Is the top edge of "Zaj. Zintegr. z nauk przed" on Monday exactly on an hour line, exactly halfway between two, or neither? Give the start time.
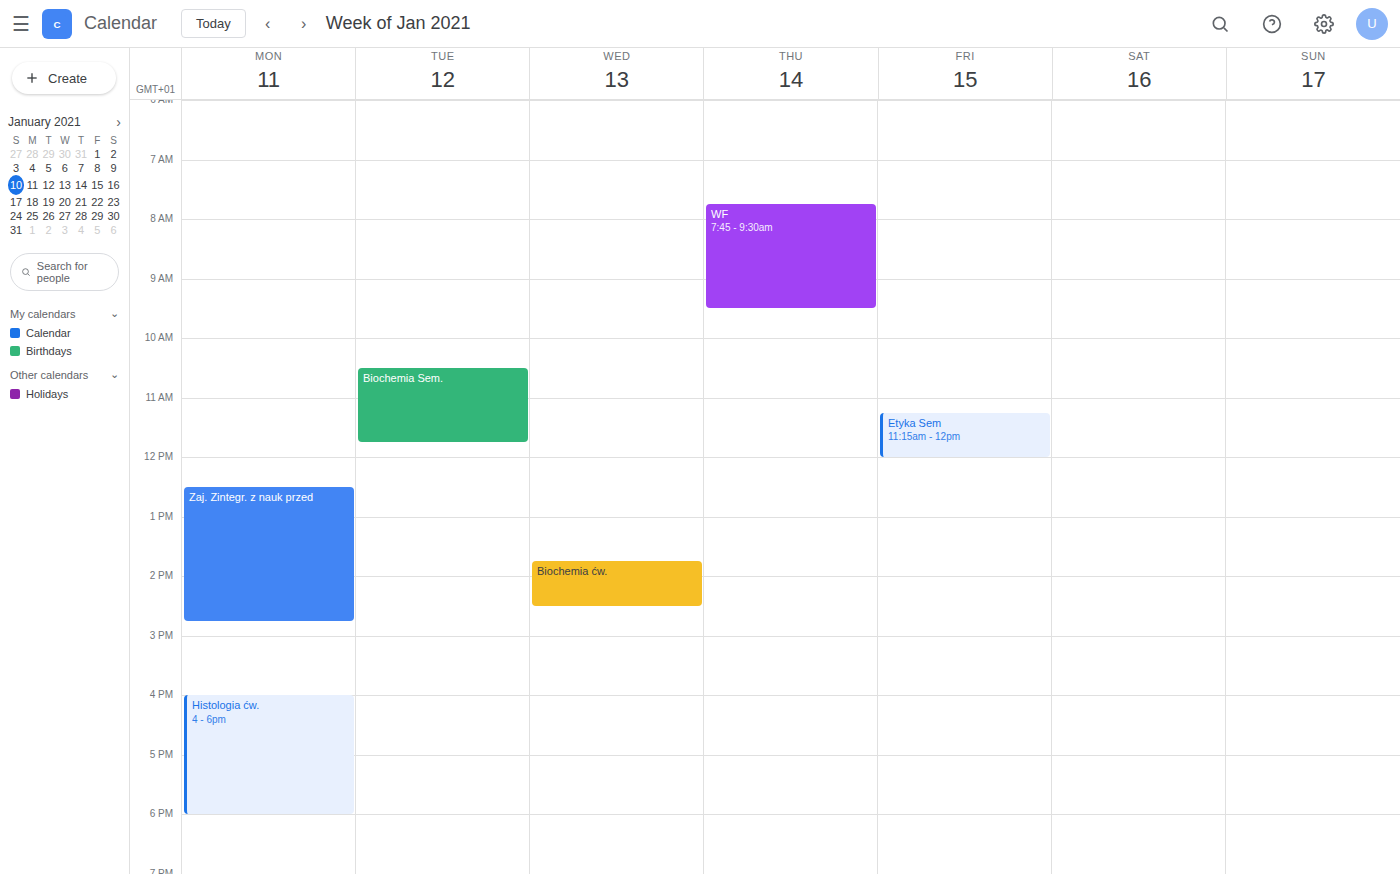
12:30 PM -- halfway between the 12 PM and 1 PM lines.